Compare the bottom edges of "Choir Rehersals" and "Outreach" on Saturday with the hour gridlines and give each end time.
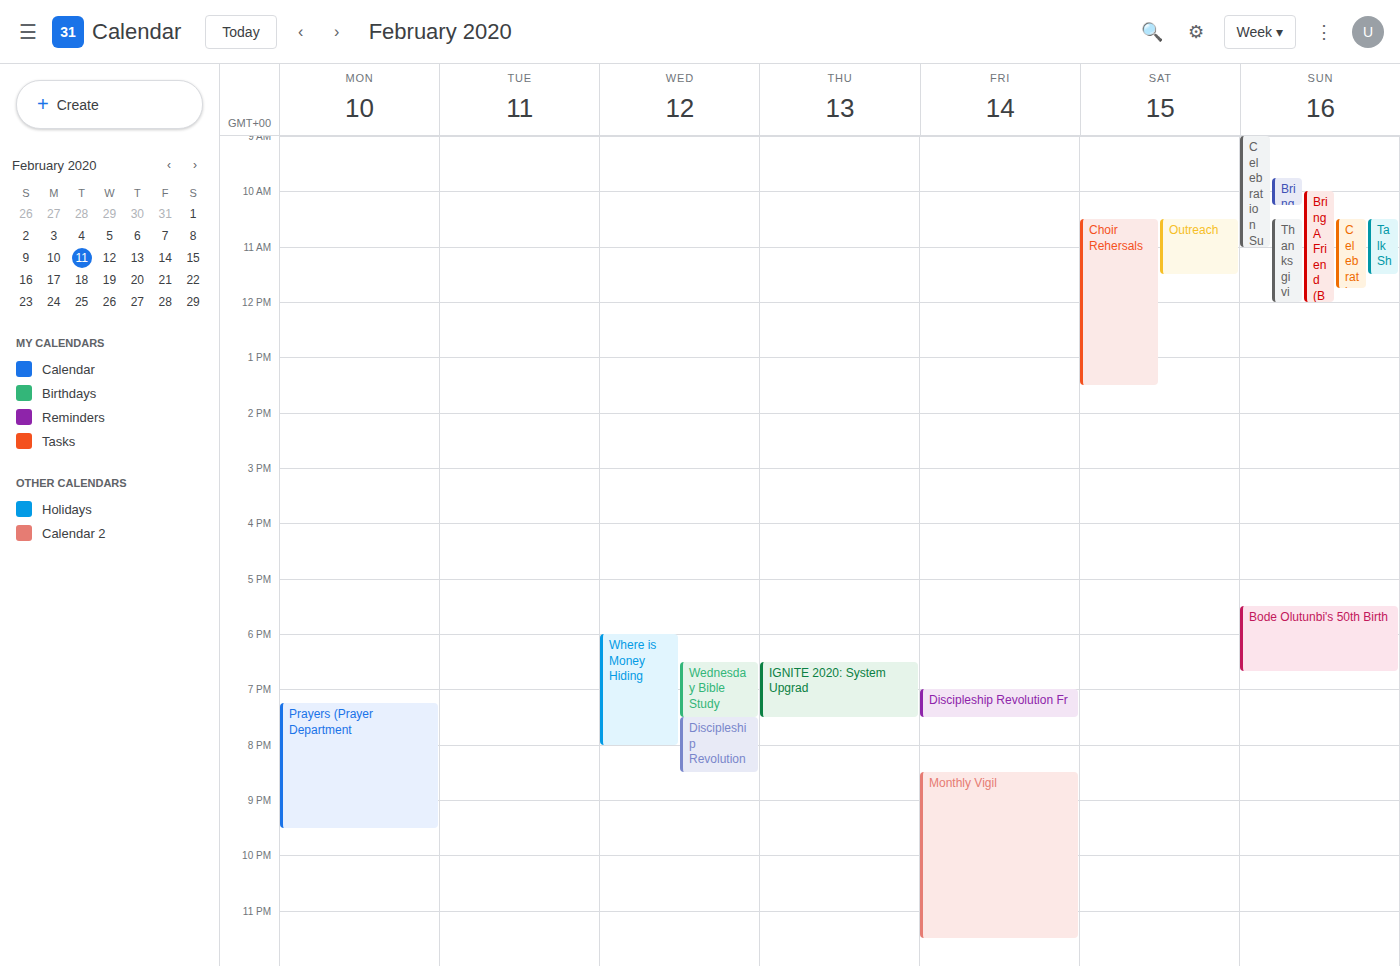
"Choir Rehersals": 1:30 PM, halfway between the 1 PM and 2 PM lines. "Outreach": 11:30 AM, halfway between the 11 AM and 12 PM lines.